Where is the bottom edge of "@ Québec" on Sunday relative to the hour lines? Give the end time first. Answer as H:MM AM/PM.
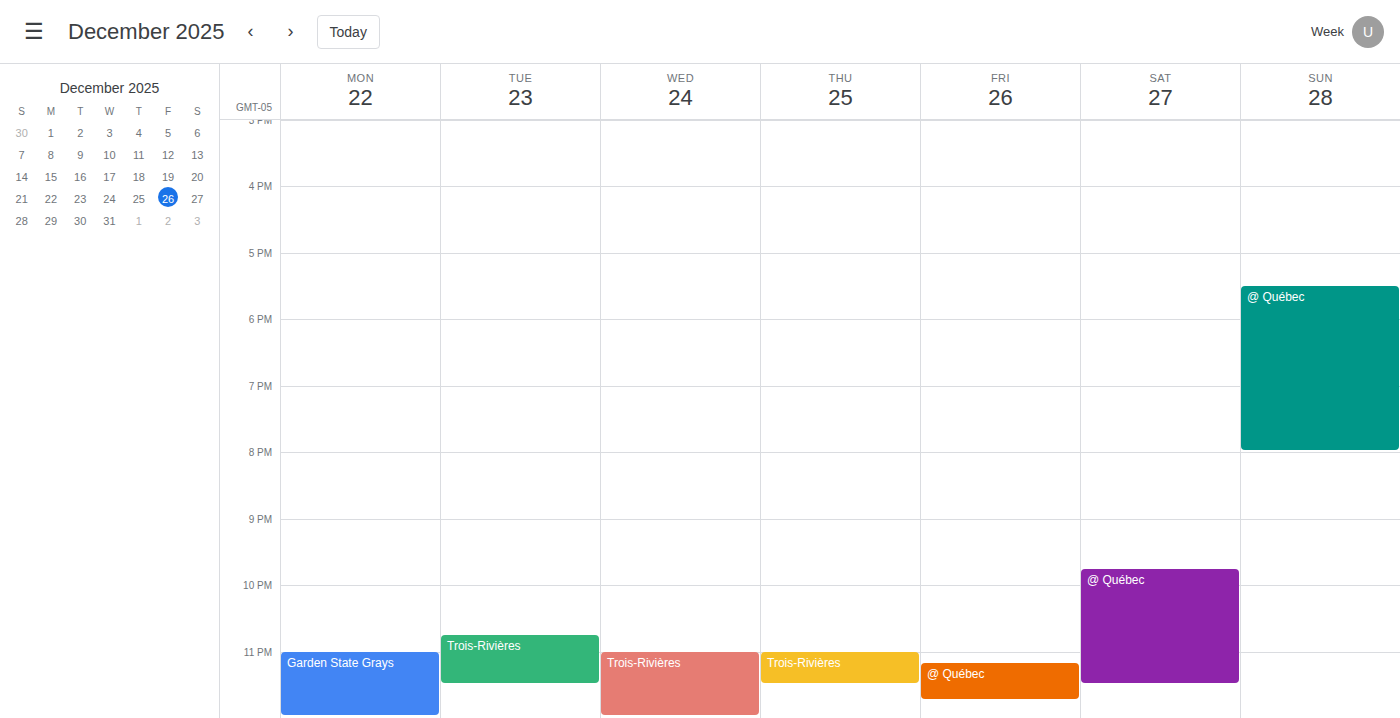
8:00 PM -- exactly on the 8 PM line.